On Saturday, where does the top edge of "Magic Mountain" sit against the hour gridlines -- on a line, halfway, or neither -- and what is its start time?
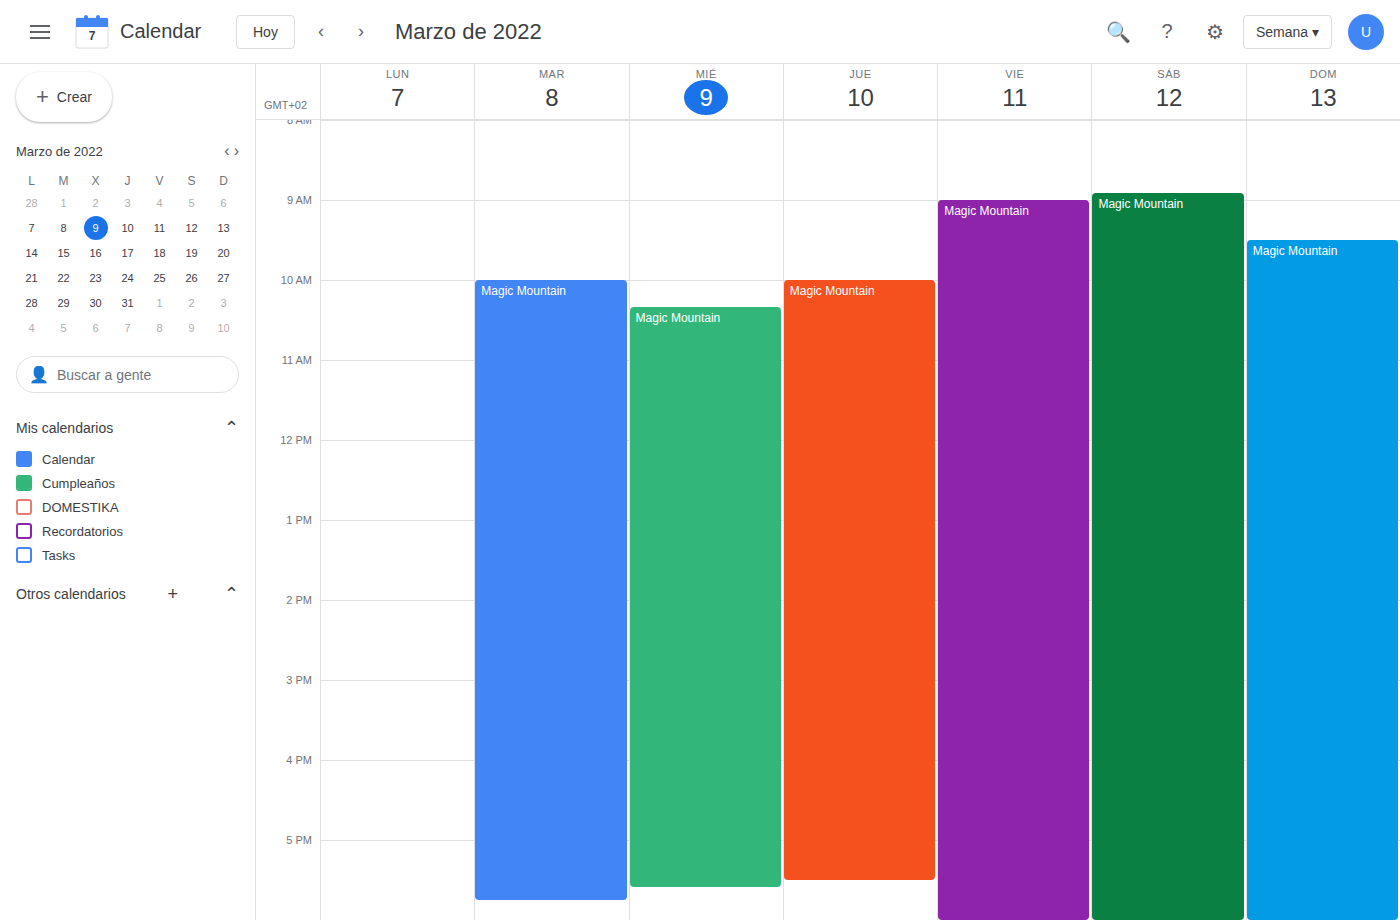
8:55 AM -- neither: 55 minutes below the 8 AM line and 5 minutes above the 9 AM line.